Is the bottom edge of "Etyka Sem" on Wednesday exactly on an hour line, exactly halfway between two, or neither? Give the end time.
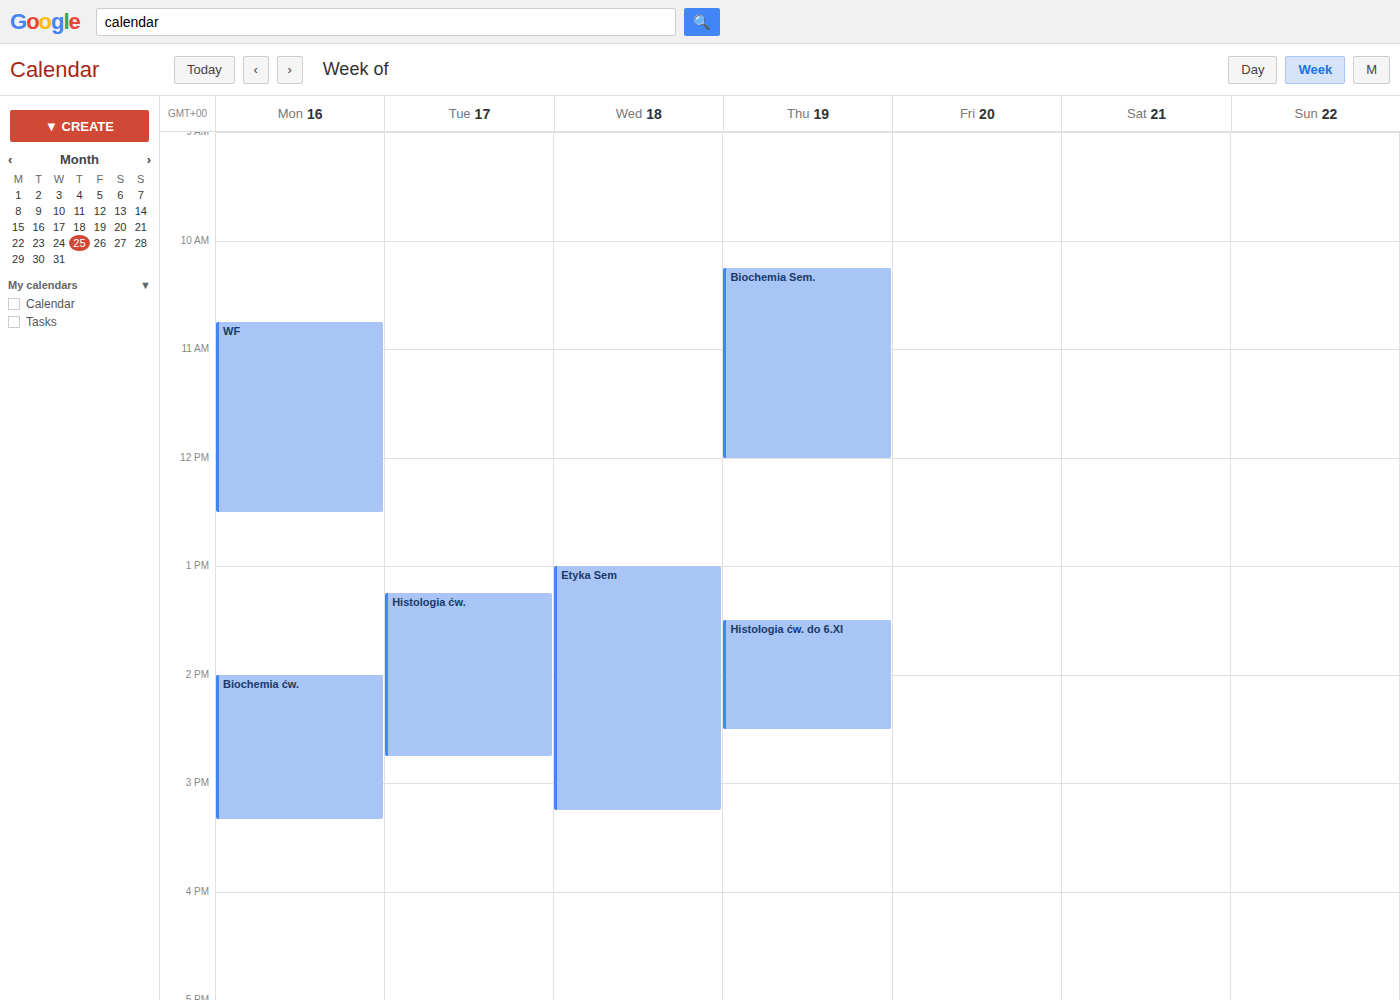
3:15 PM -- neither: a quarter of the way from the 3 PM line to the 4 PM line.